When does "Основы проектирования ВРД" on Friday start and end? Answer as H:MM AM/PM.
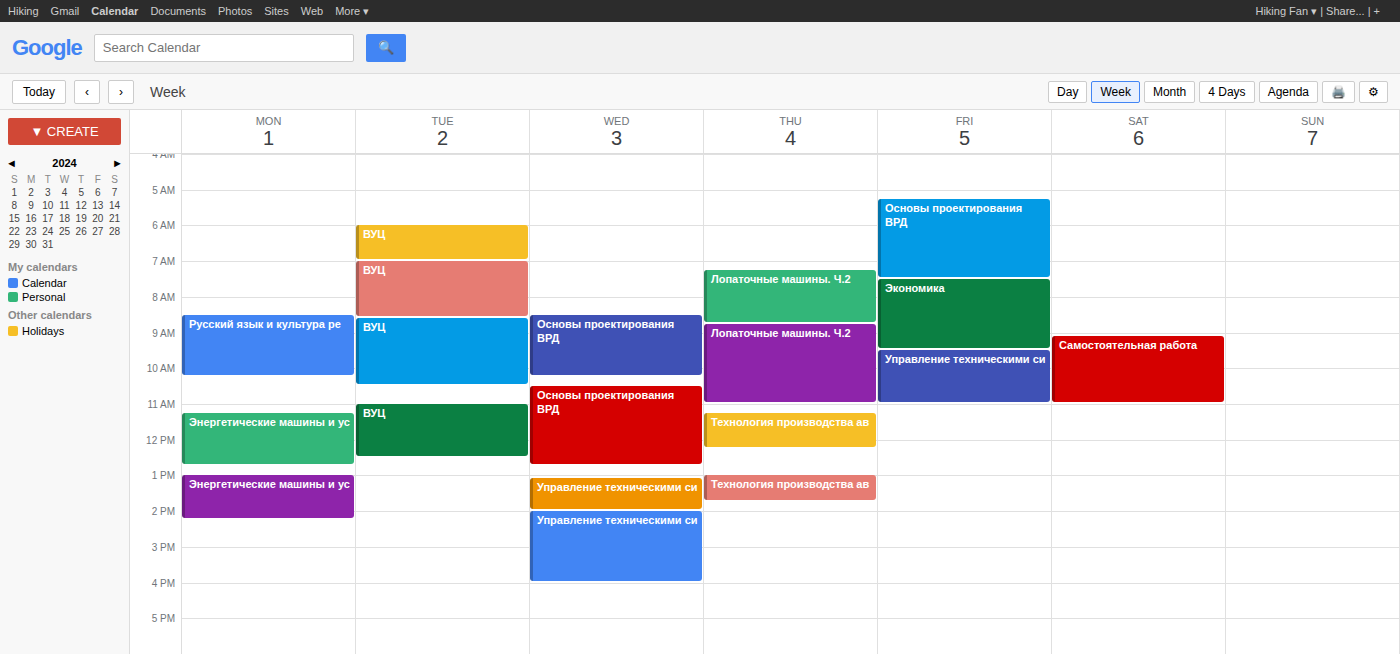
5:15 AM to 7:30 AM